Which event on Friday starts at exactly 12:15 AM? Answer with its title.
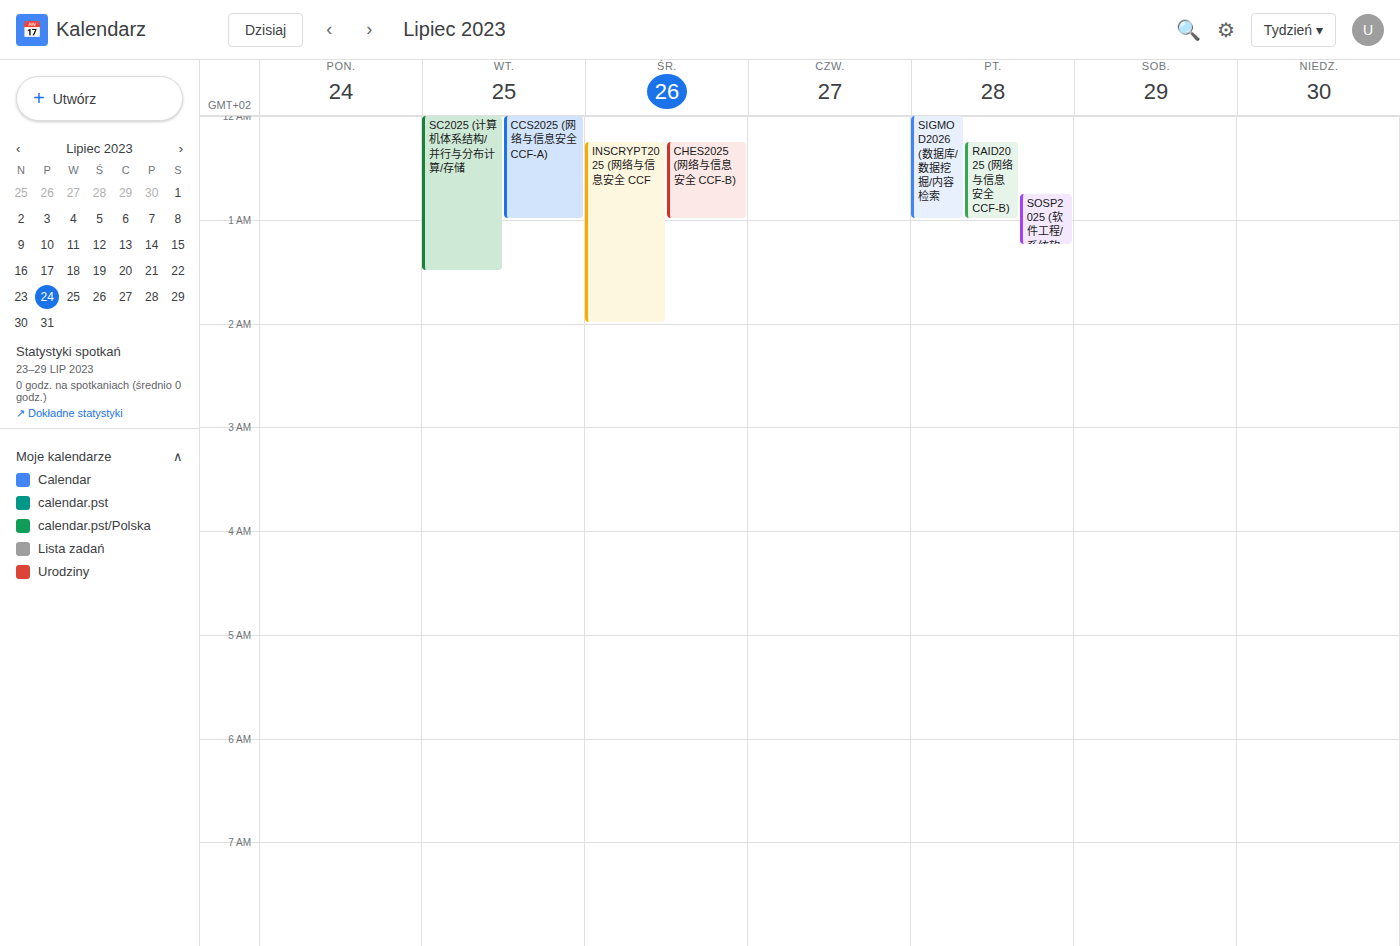
"RAID2025 (网络与信息安全 CCF-B)"